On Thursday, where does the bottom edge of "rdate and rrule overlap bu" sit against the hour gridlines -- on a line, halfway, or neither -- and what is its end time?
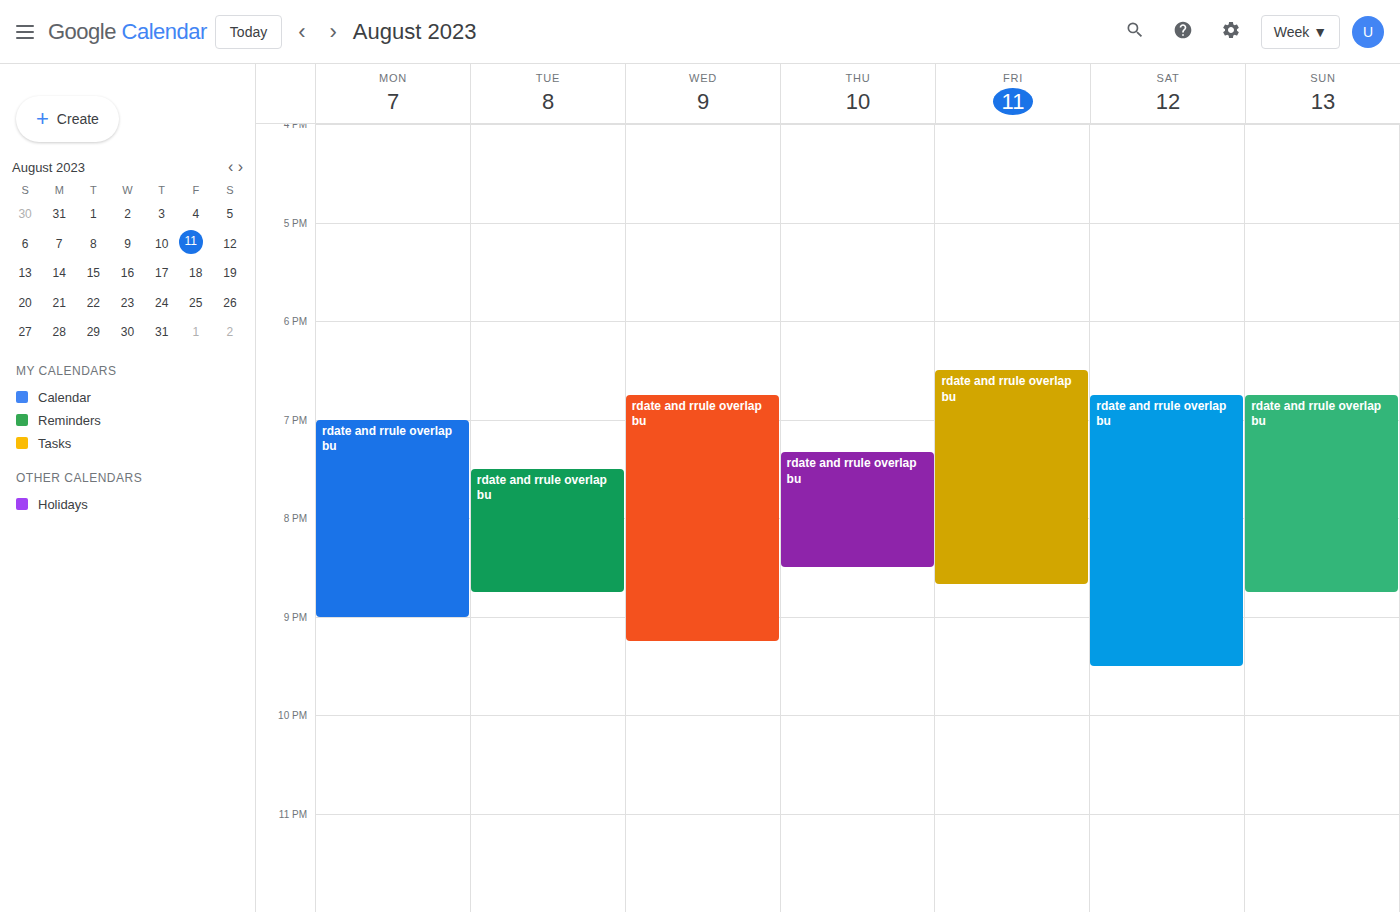
8:30 PM -- halfway between the 8 PM and 9 PM lines.